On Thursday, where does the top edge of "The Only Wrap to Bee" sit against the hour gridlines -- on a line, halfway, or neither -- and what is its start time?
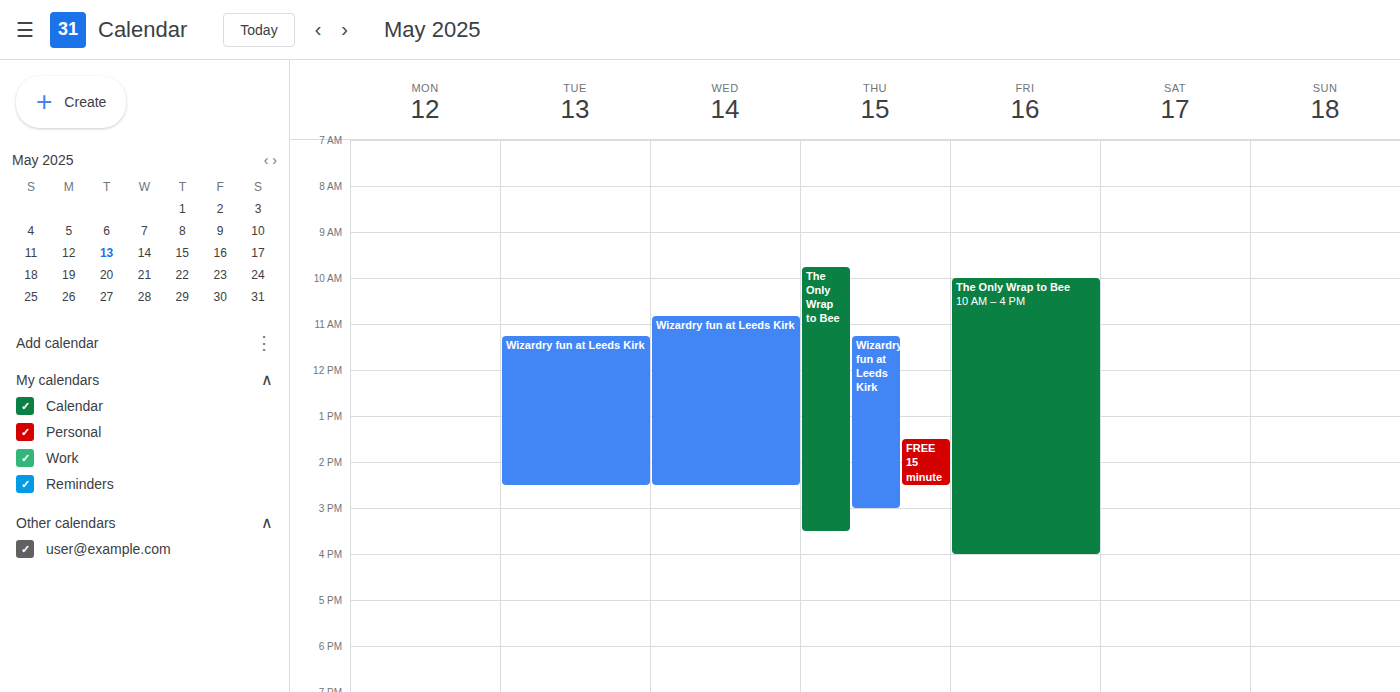
09:45 -- neither: three quarters of the way from the 09:00 line to the 10:00 line.